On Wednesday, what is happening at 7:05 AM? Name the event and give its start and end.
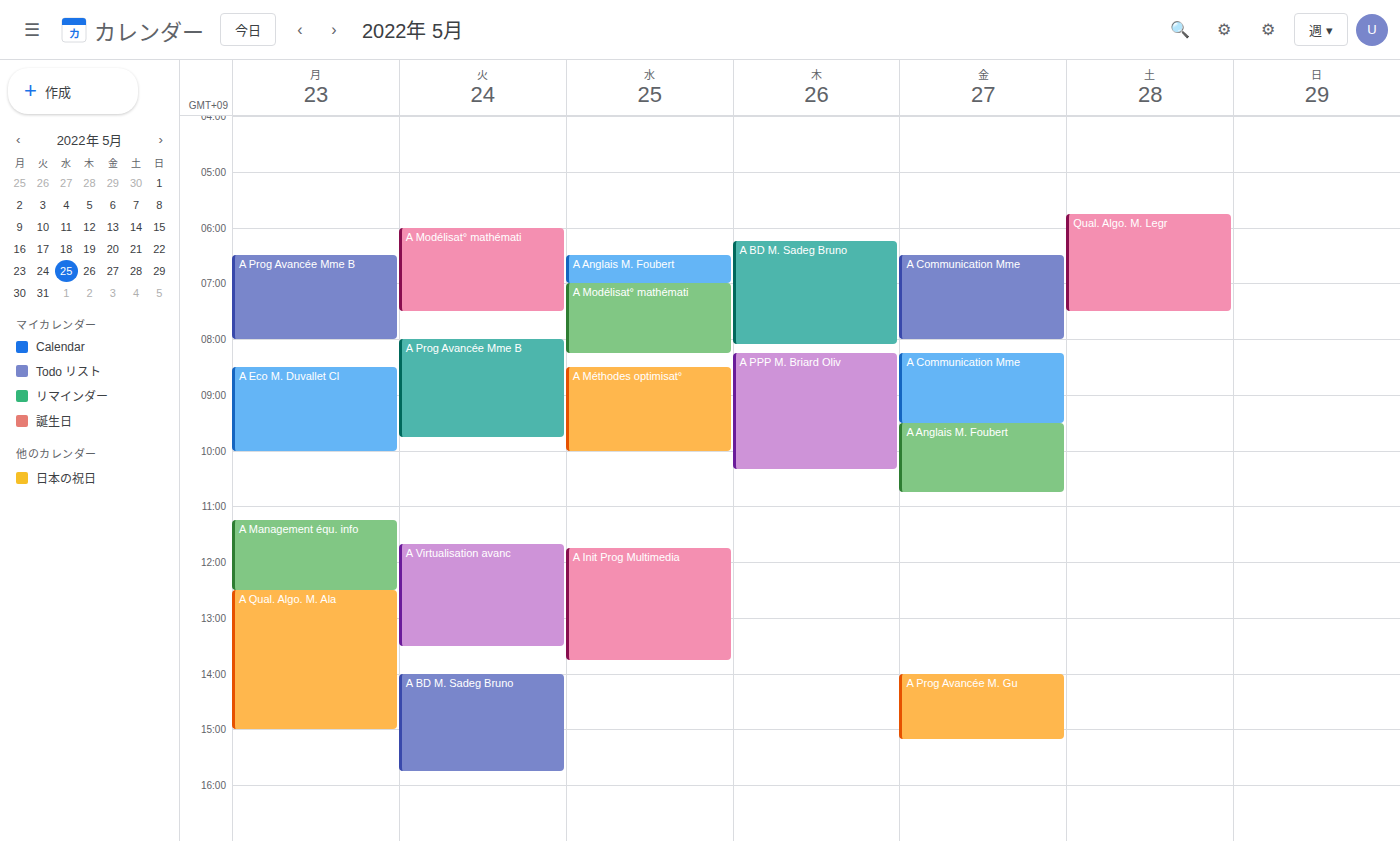
"A Modélisat° mathémati", 7:00 AM to 8:15 AM